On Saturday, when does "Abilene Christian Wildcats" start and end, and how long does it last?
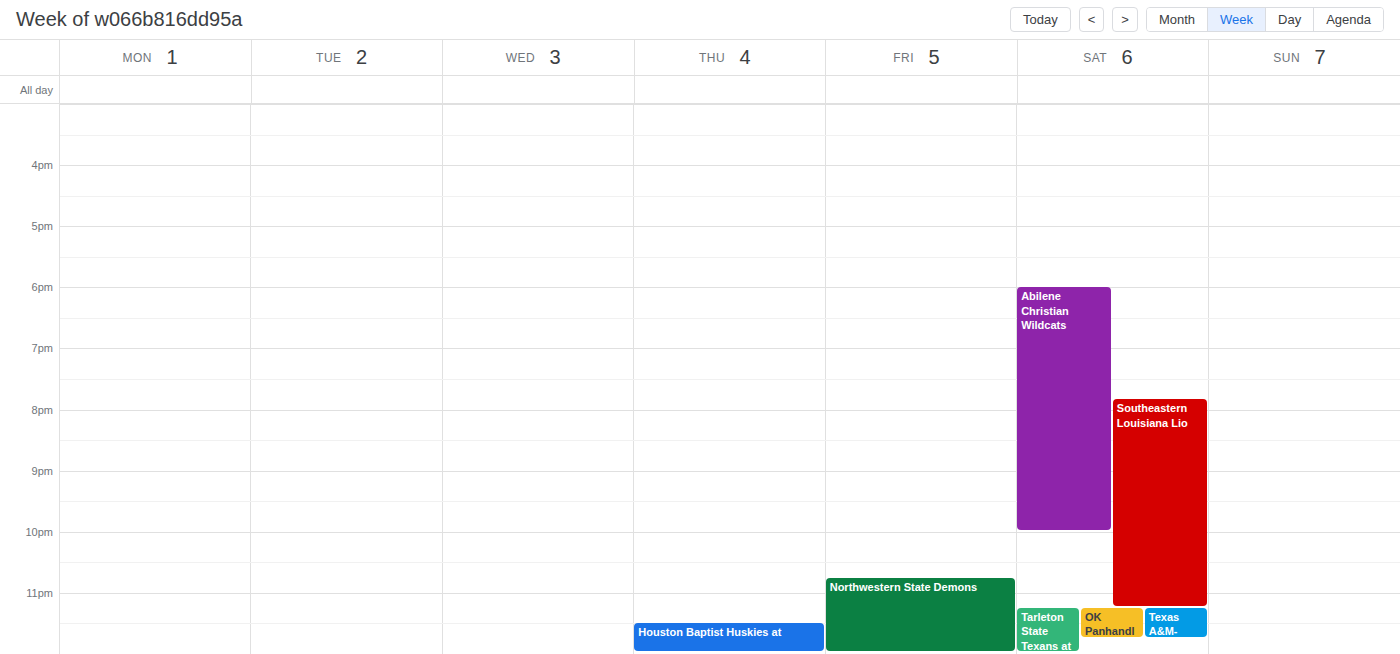
6:00 PM to 10:00 PM, 4 hours